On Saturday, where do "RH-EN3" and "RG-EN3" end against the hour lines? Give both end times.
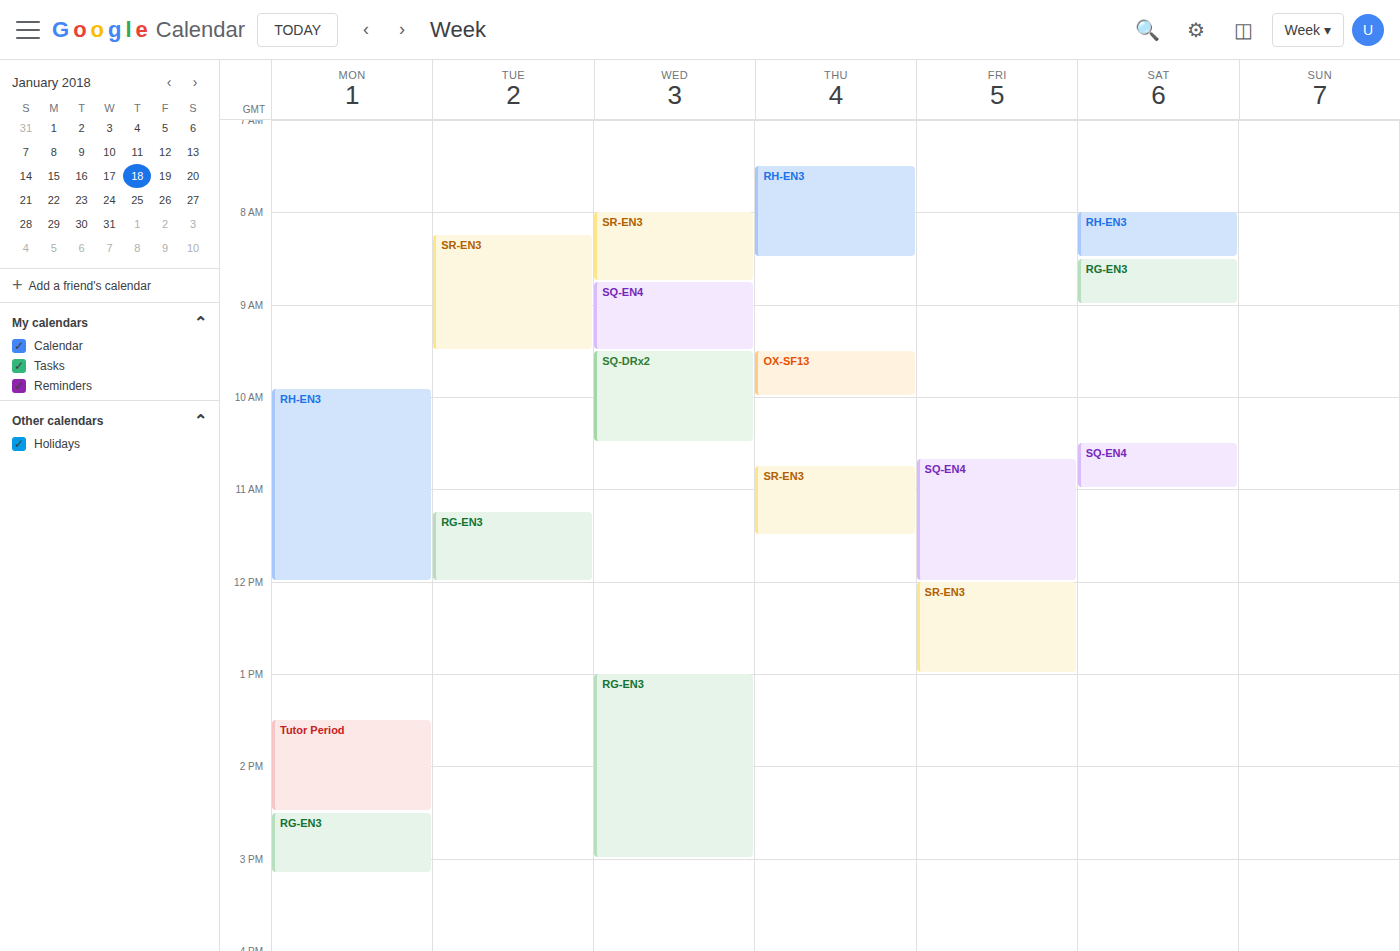
"RH-EN3": 8:30 AM, halfway between the 8 AM and 9 AM lines. "RG-EN3": 9:00 AM, exactly on the 9 AM line.